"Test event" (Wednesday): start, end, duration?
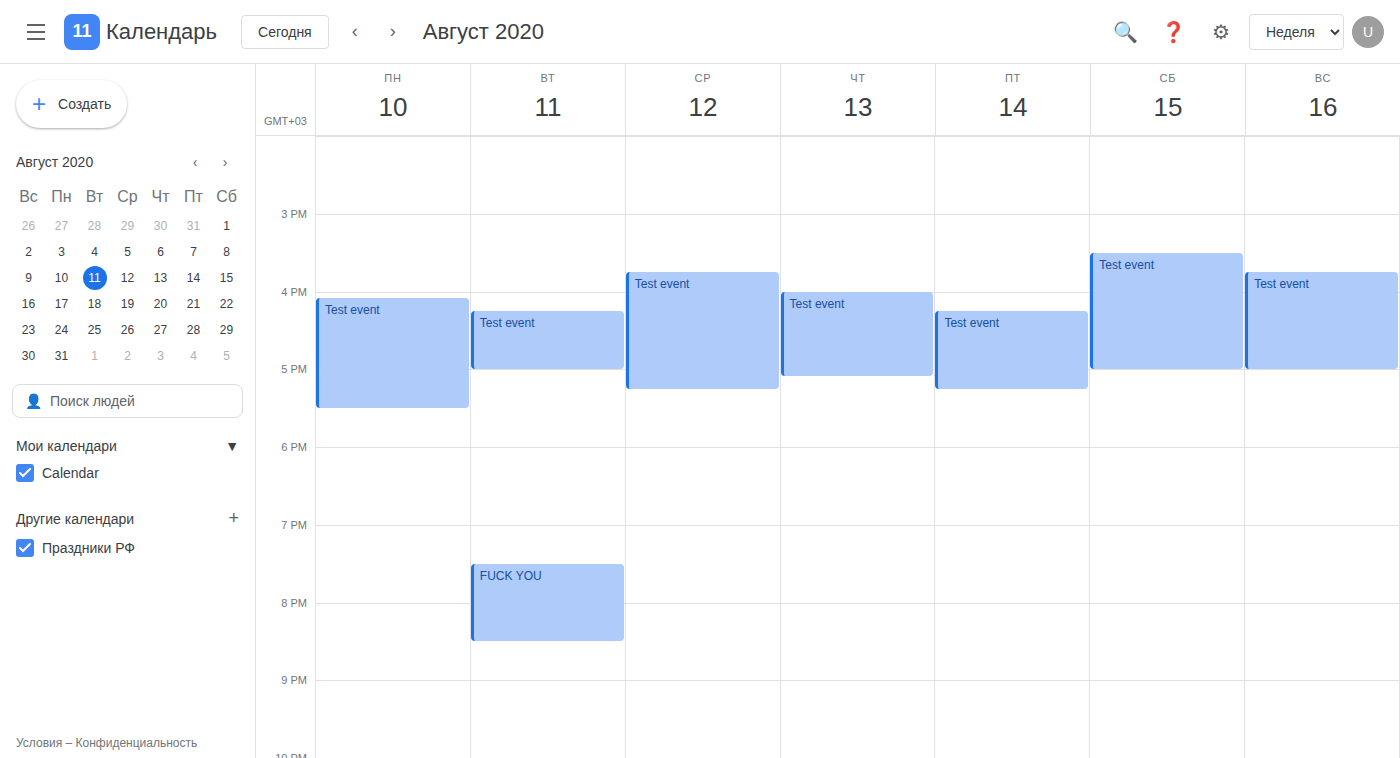
3:45 PM to 5:15 PM, 1 hour 30 minutes